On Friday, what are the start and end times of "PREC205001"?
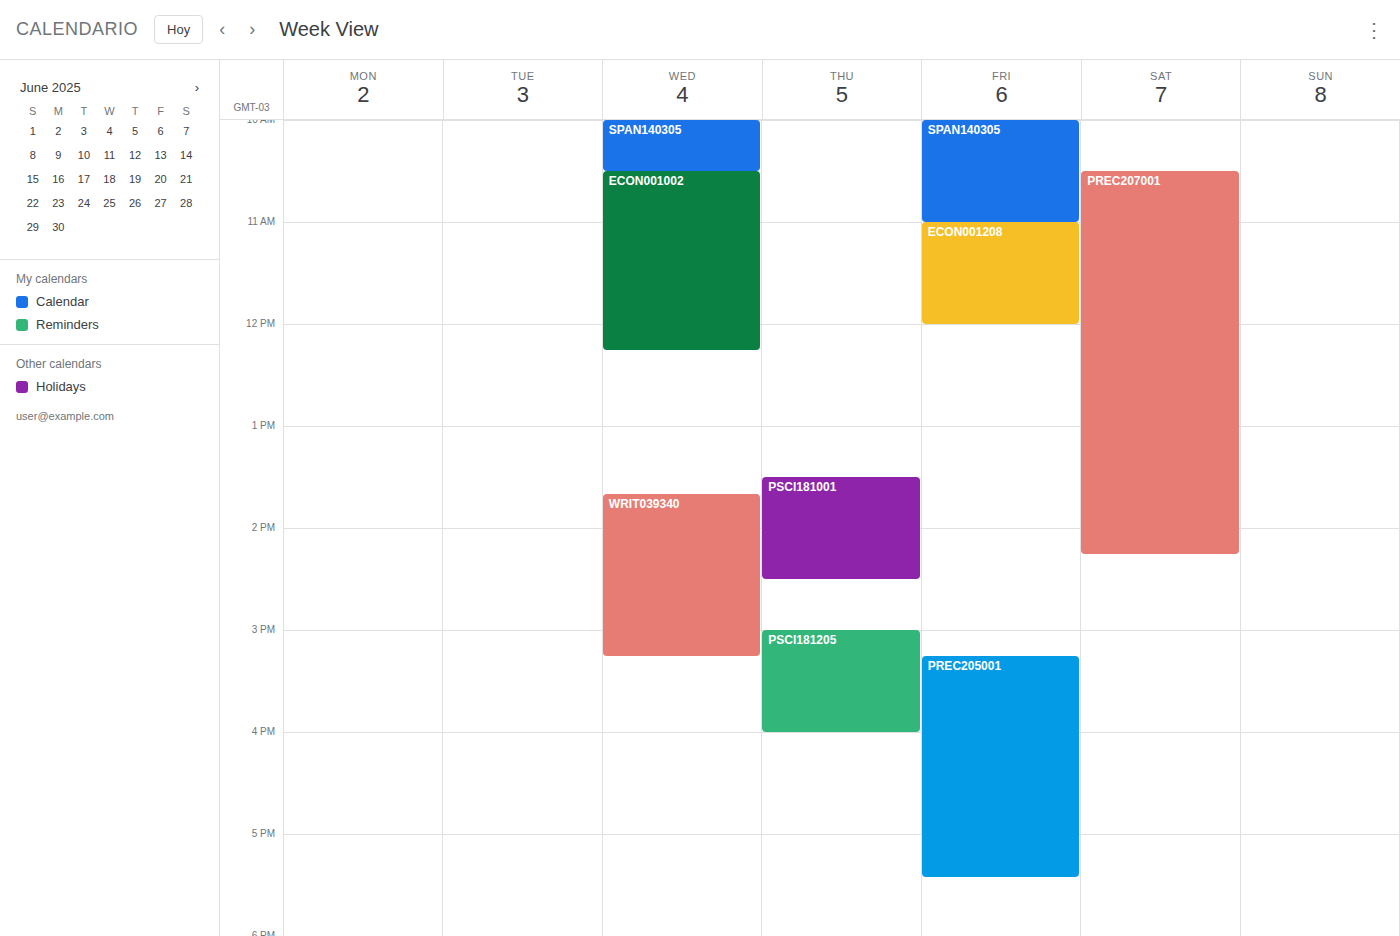
3:15 PM to 5:25 PM